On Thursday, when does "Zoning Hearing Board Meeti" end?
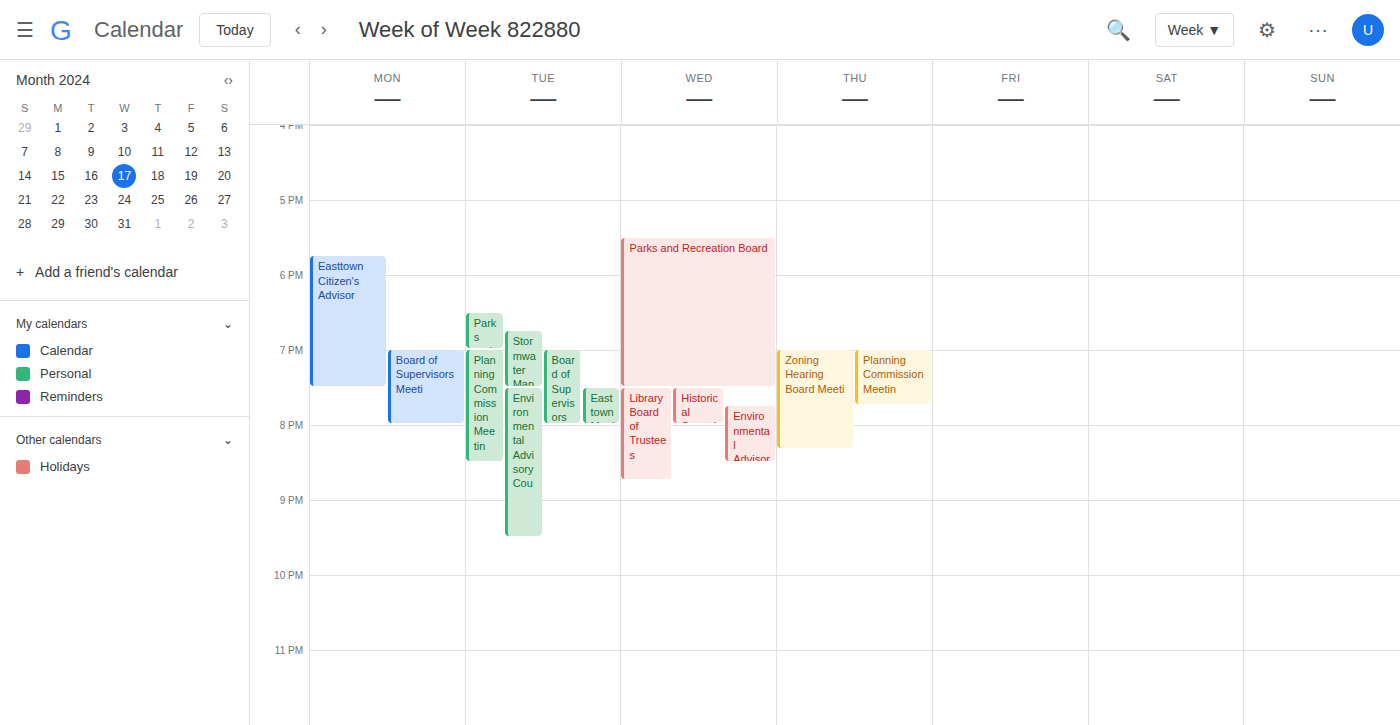
20:20